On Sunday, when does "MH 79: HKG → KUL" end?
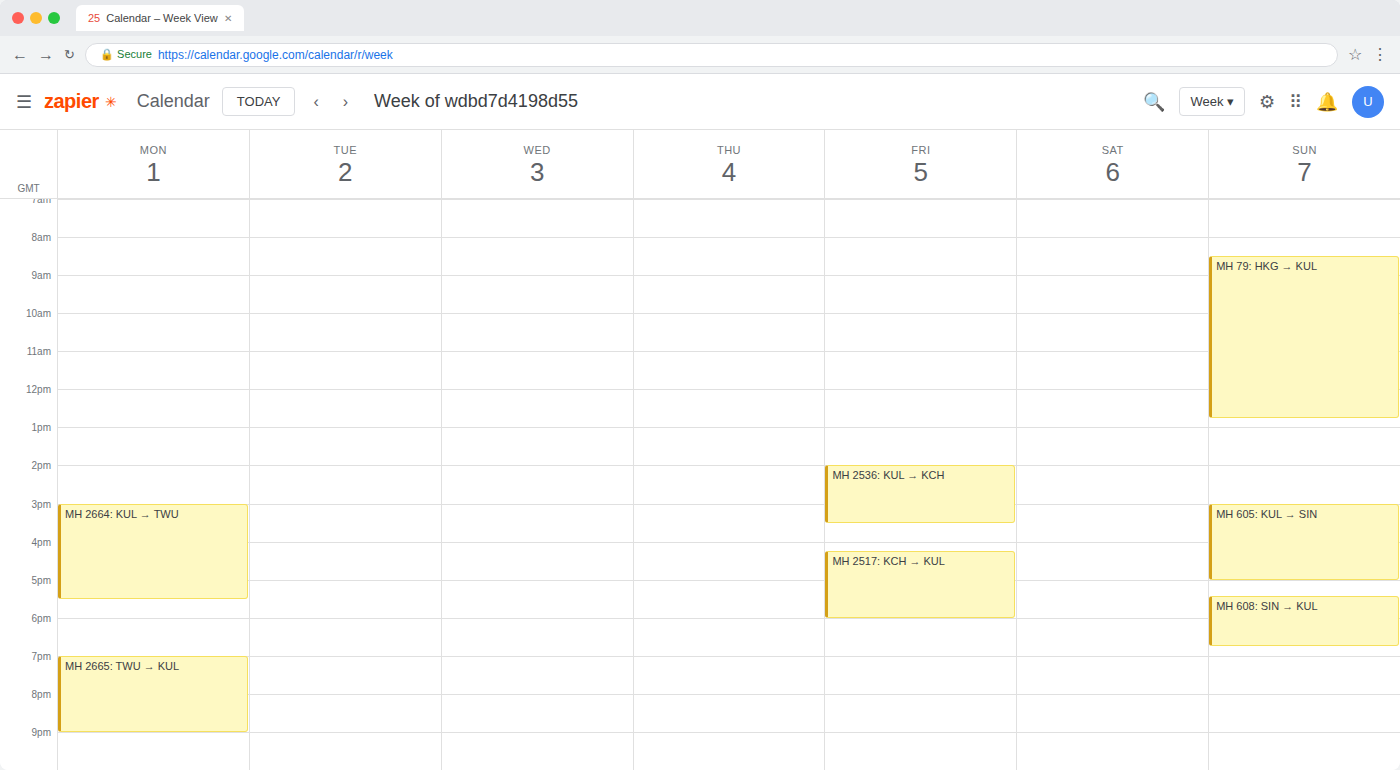
12:45